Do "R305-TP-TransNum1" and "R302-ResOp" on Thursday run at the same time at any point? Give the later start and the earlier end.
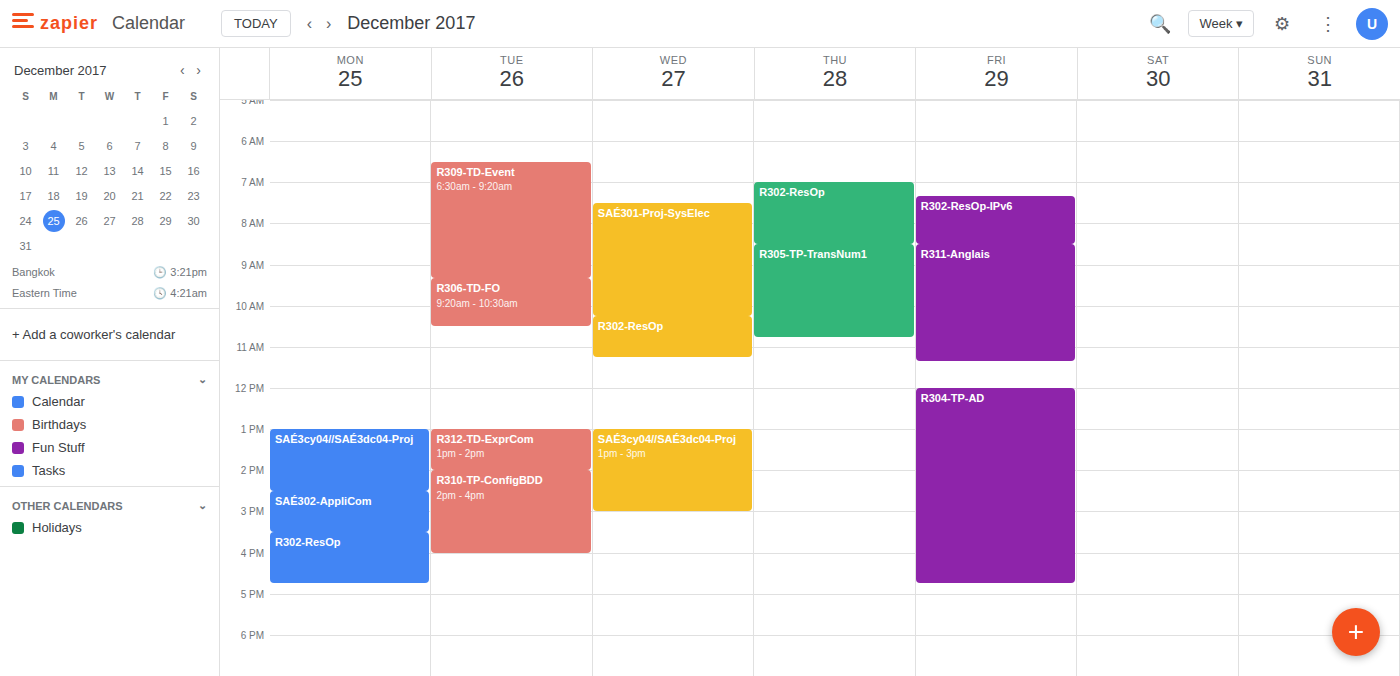
"R302-ResOp" ends at 8:30 AM, exactly when "R305-TP-TransNum1" starts -- they touch but do not overlap.